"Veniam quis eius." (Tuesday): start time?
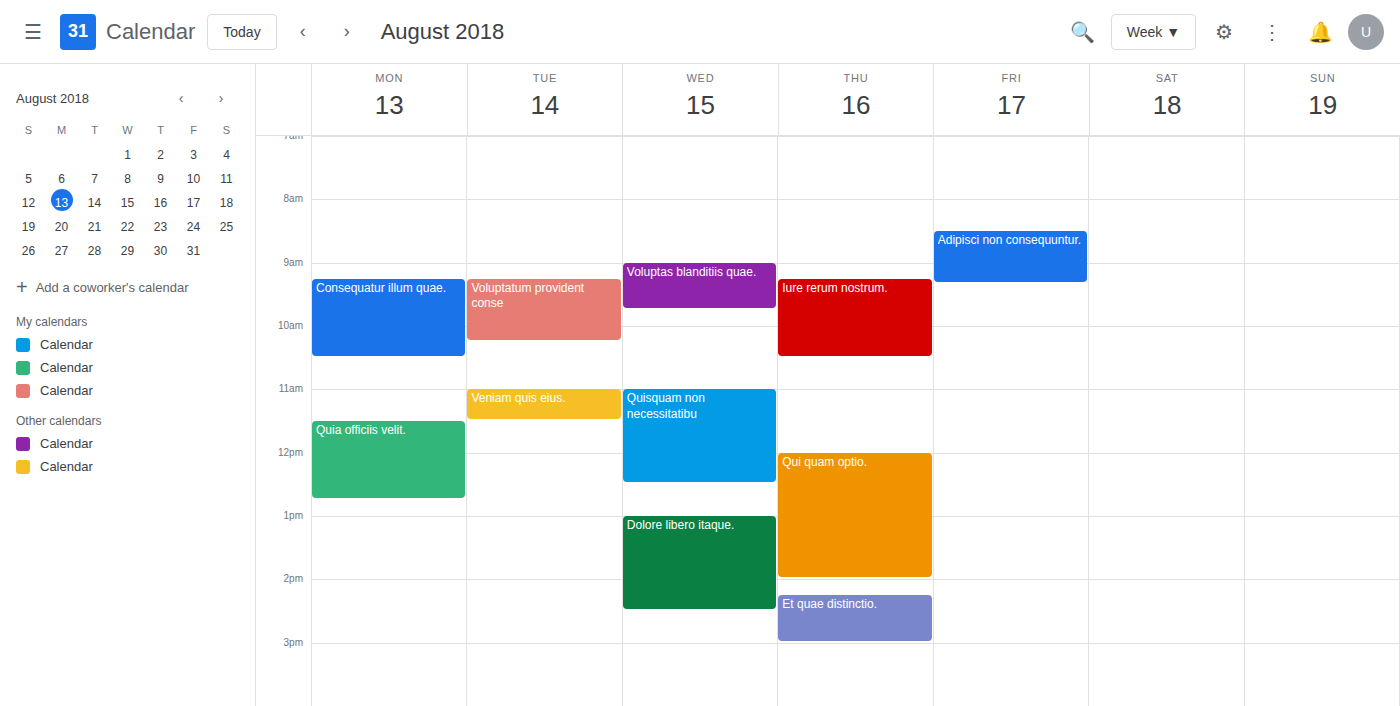
11:00 AM